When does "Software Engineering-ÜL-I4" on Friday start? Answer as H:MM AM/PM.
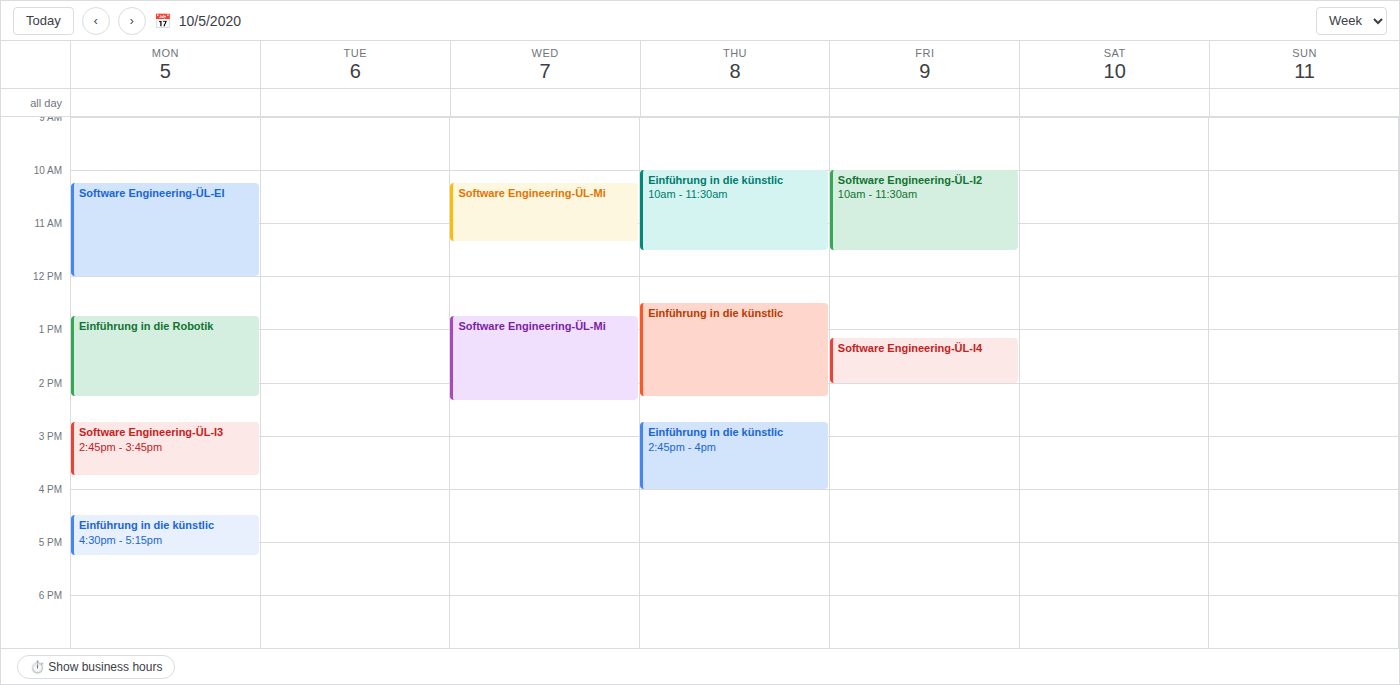
1:10 PM